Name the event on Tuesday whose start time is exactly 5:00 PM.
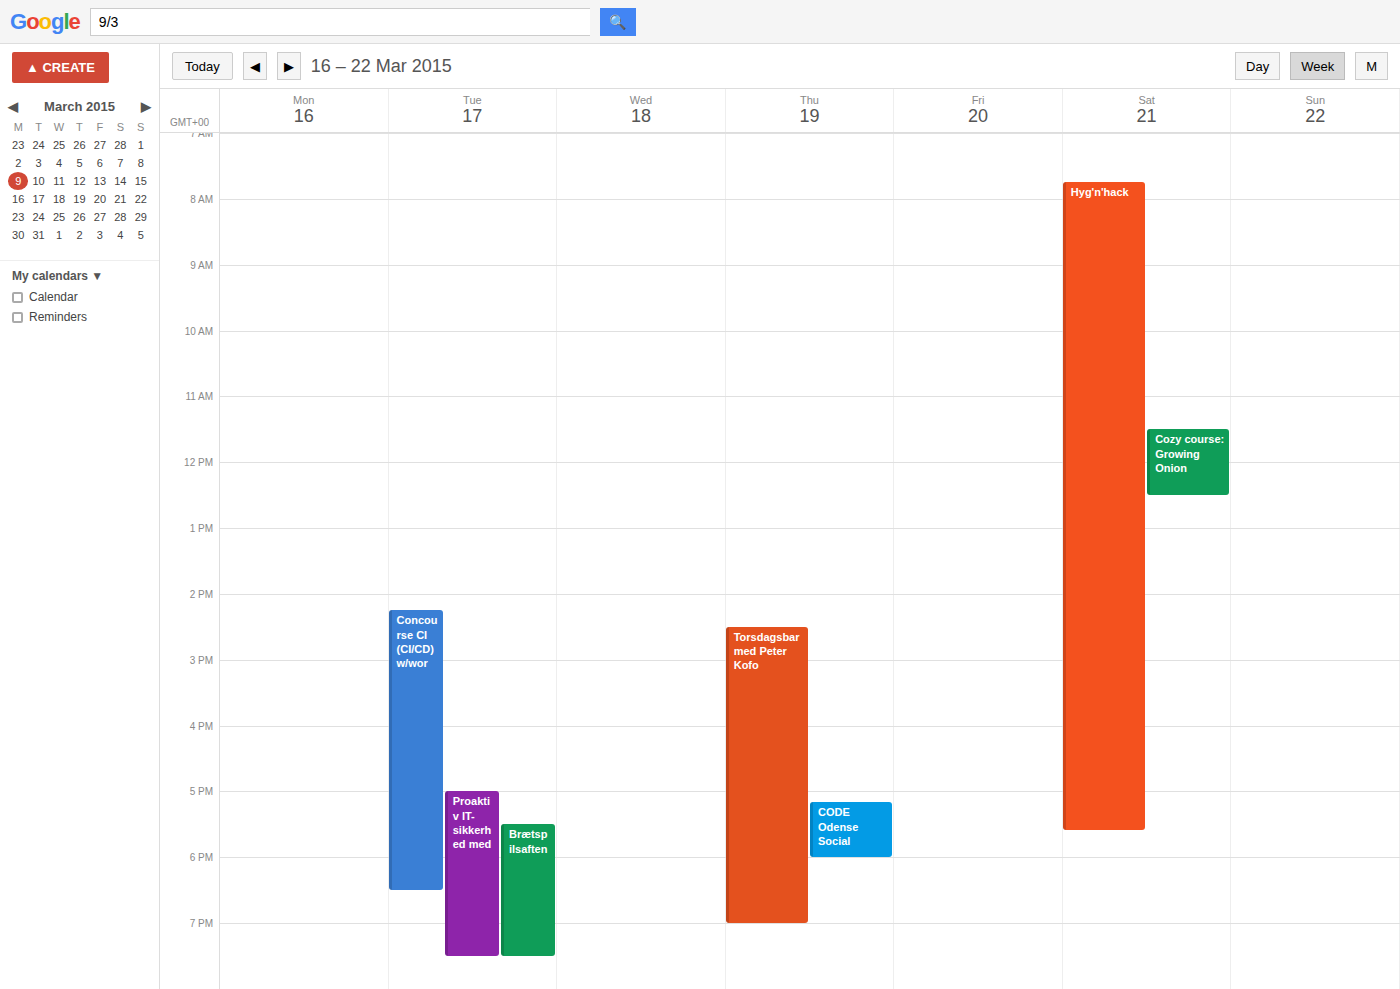
"Proaktiv IT-sikkerhed med"